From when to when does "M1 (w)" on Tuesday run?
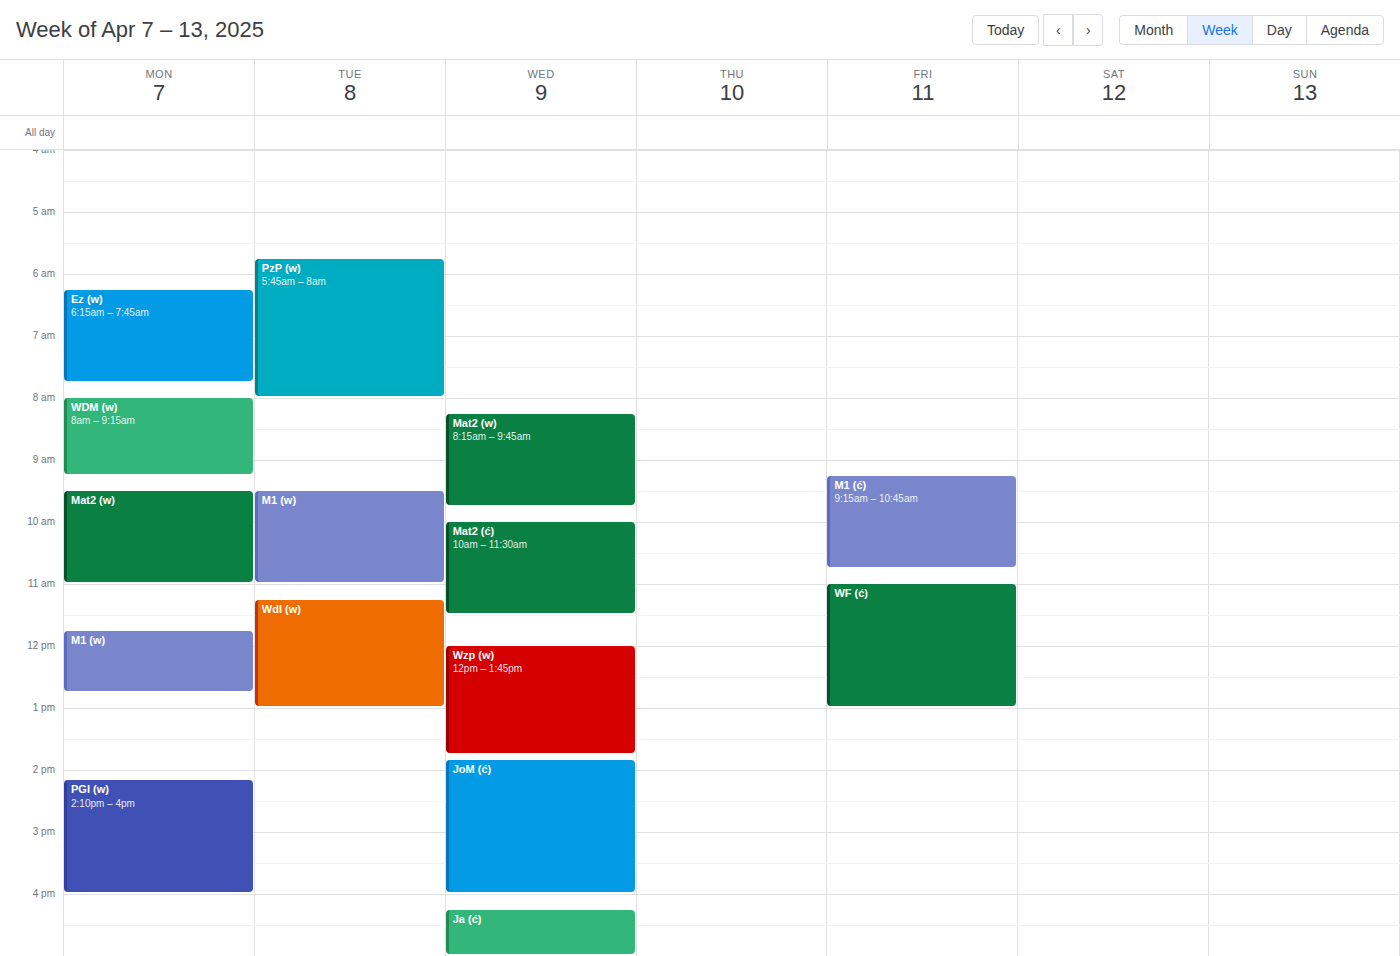
9:30 AM to 11:00 AM